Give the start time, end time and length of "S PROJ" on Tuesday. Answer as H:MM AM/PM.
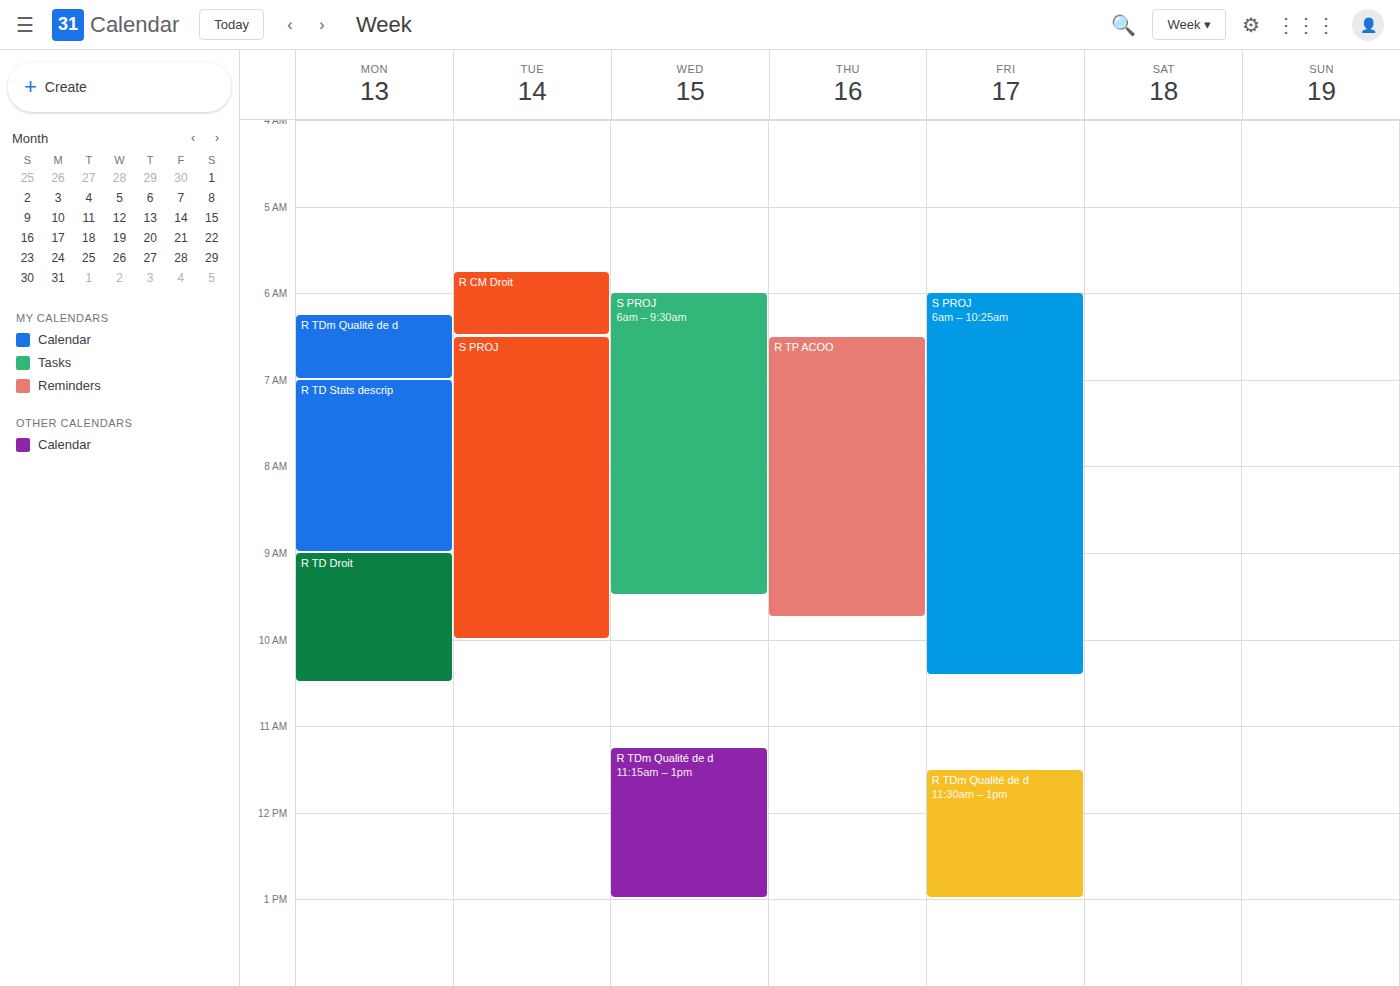
6:30 AM to 10:00 AM, 3 hours 30 minutes